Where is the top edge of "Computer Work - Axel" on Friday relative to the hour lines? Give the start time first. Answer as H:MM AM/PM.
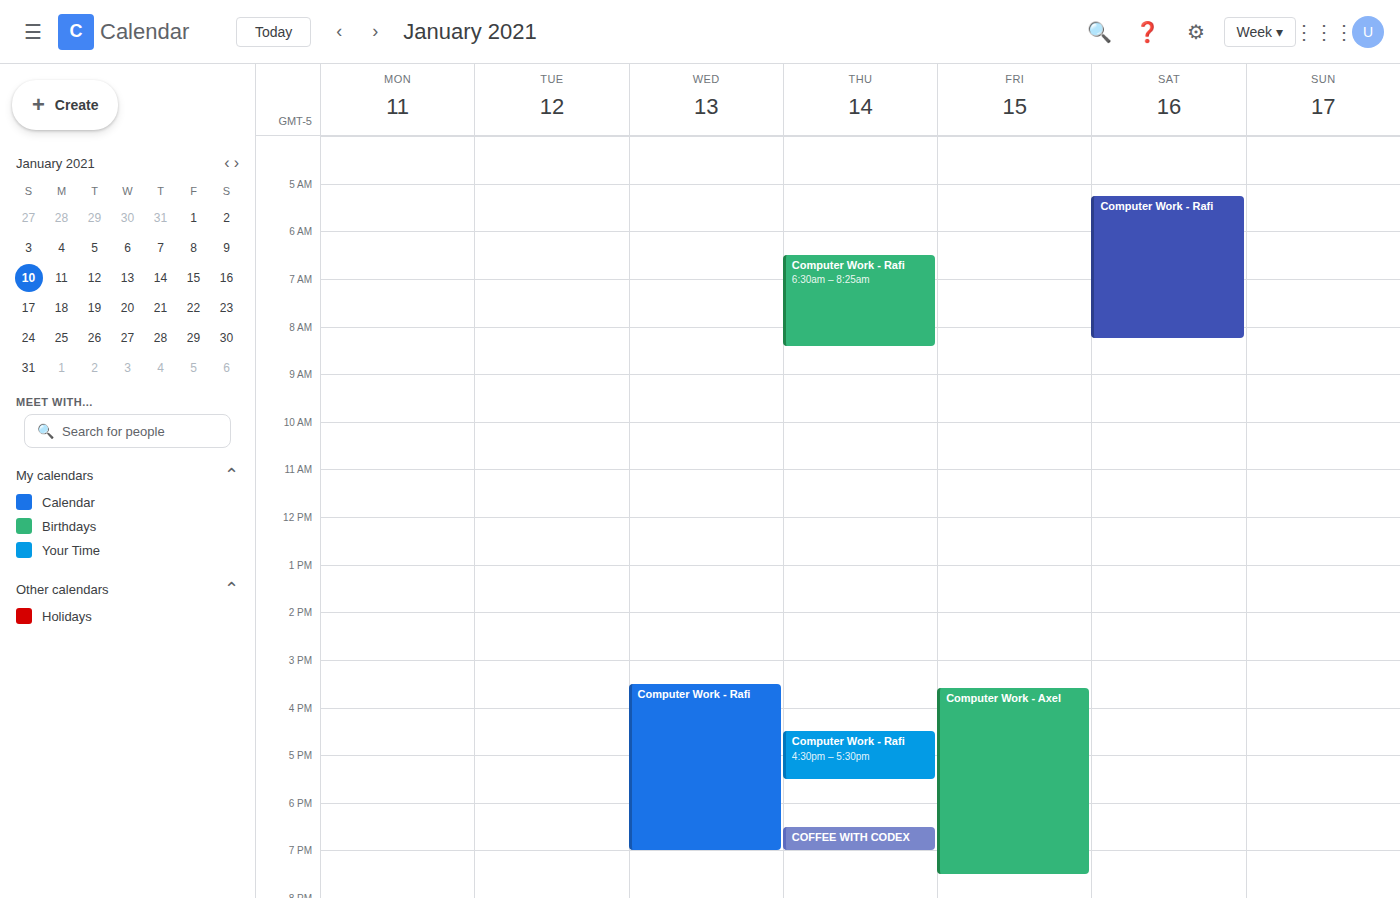
3:35 PM -- neither: 35 minutes below the 3 PM line and 25 minutes above the 4 PM line.